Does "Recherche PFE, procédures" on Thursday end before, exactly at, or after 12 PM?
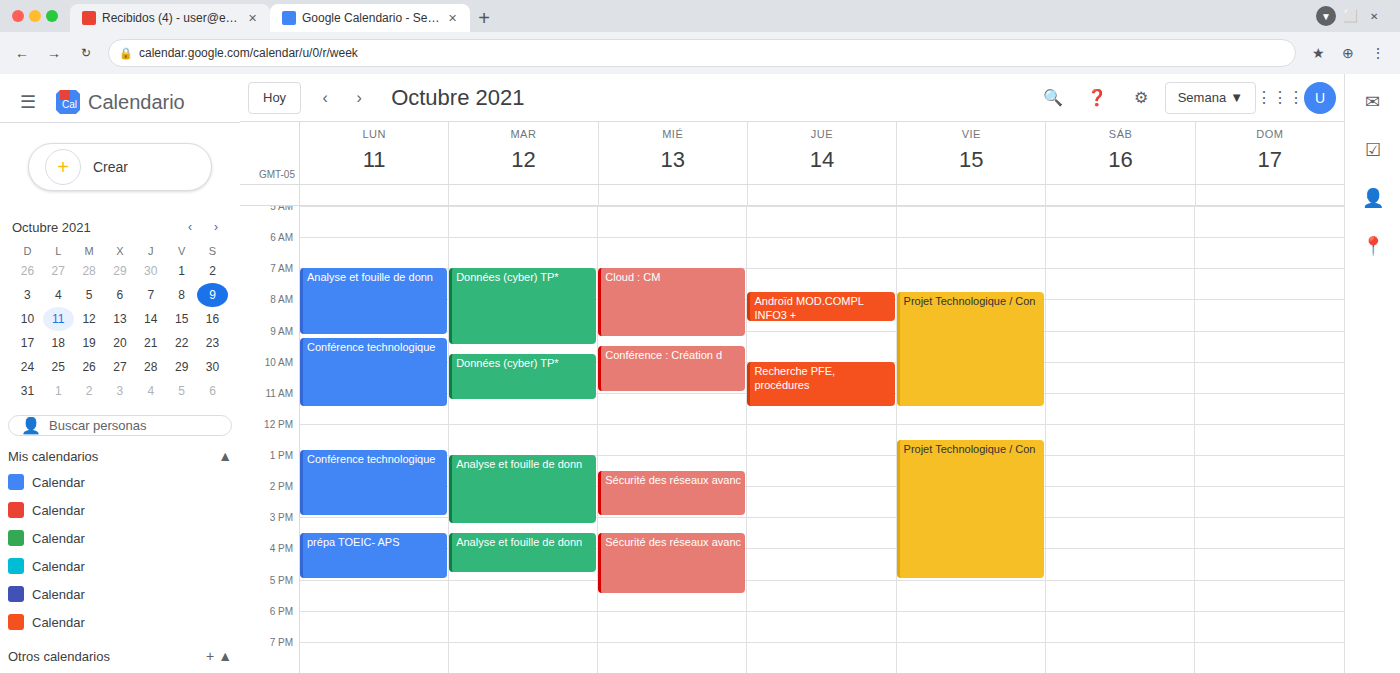
11:30 AM -- before 12 PM, 30 minutes above the 12 PM line.